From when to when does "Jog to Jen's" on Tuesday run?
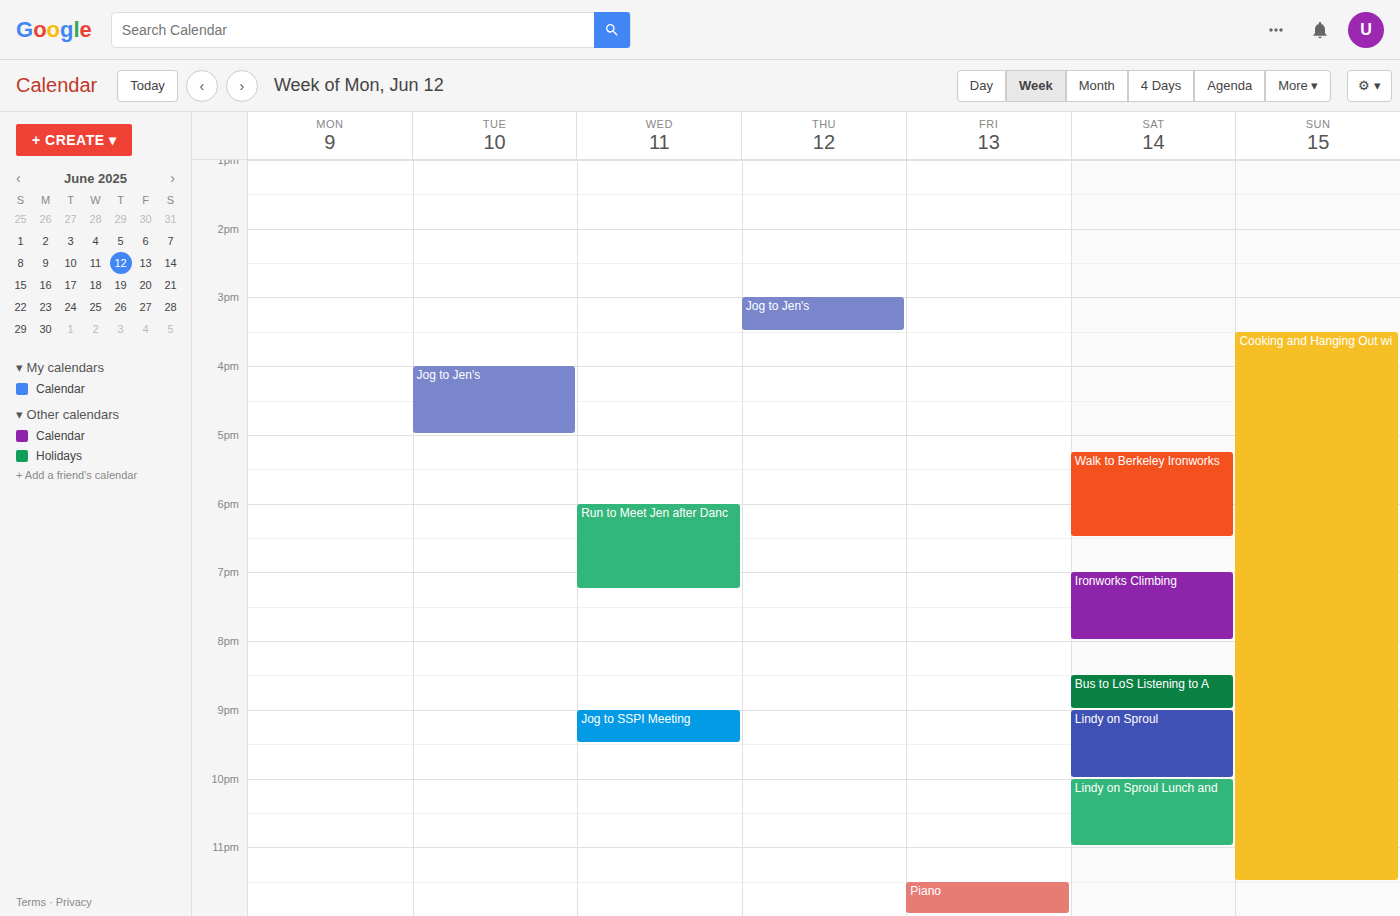
4:00 PM to 5:00 PM